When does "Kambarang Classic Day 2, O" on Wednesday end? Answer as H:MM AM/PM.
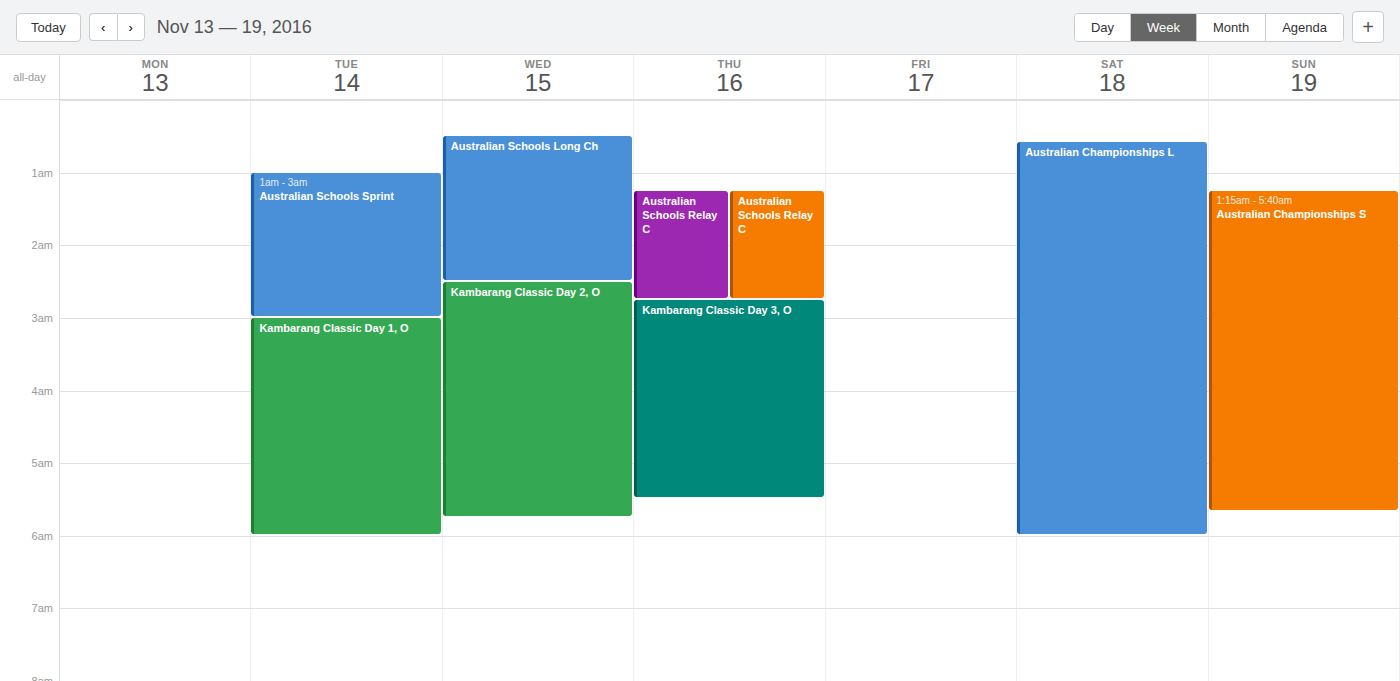
5:45 AM